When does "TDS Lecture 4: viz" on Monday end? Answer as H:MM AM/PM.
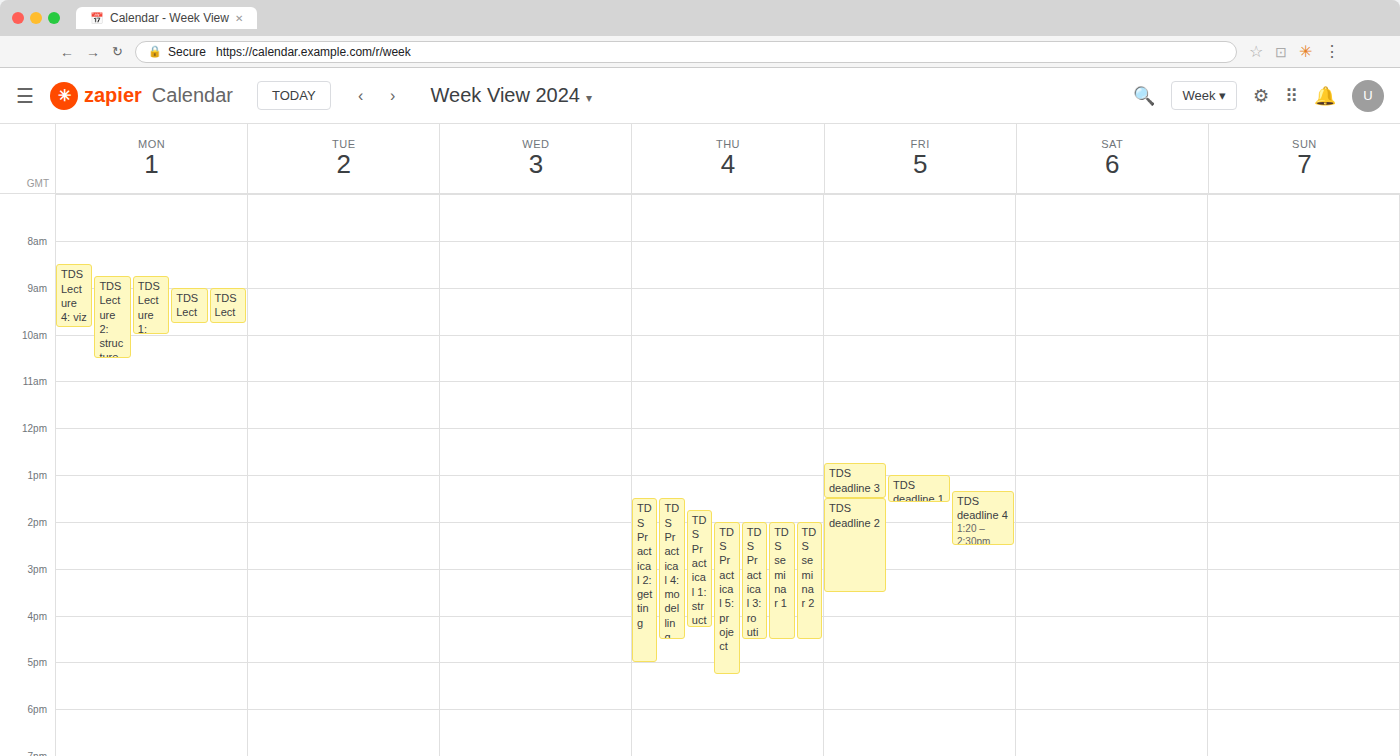
9:50 AM